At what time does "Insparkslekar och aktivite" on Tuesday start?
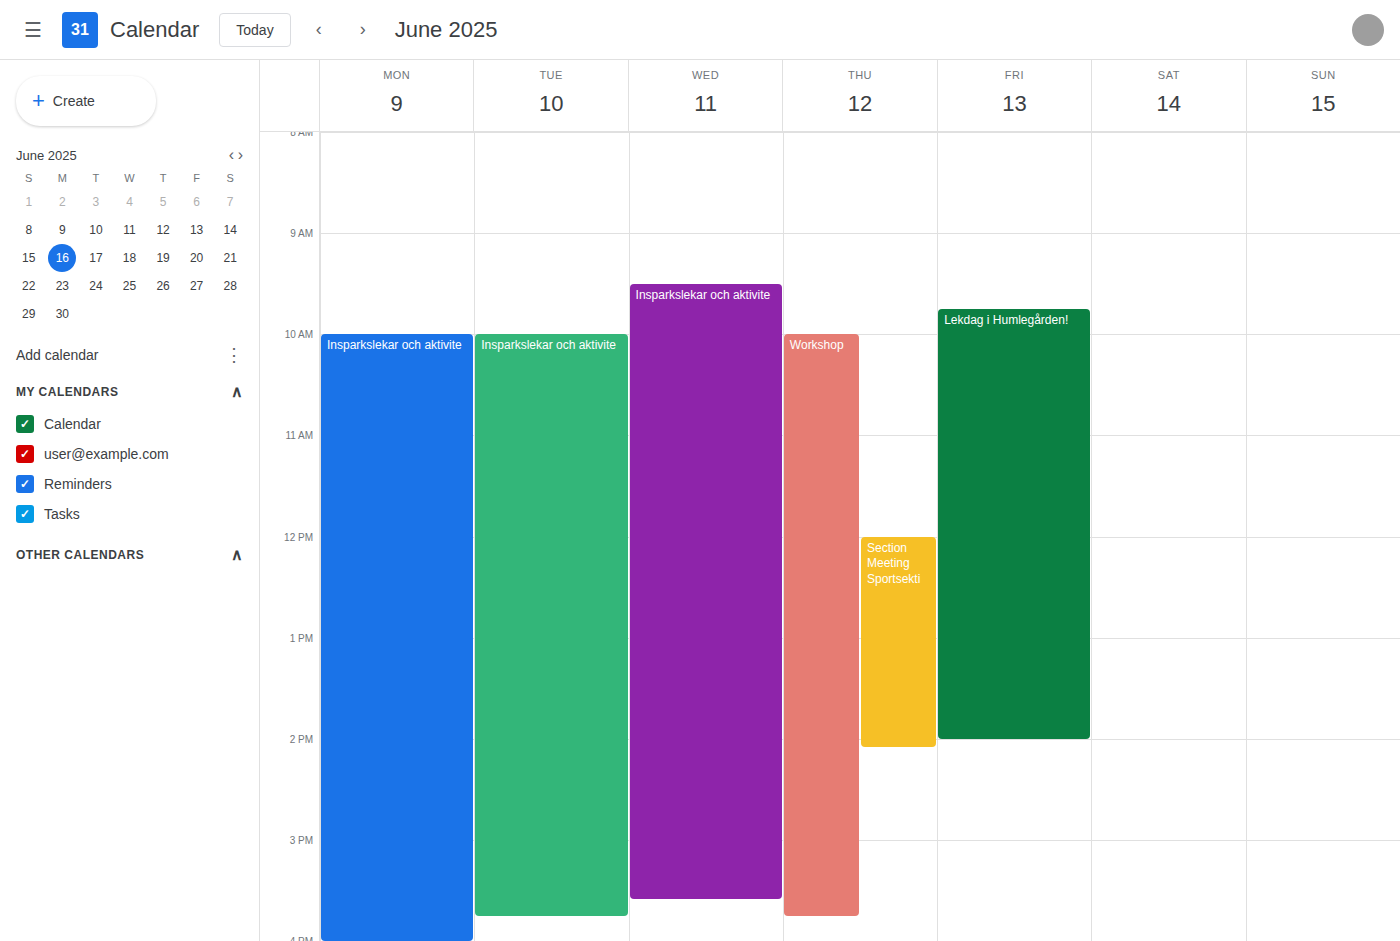
10:00 AM